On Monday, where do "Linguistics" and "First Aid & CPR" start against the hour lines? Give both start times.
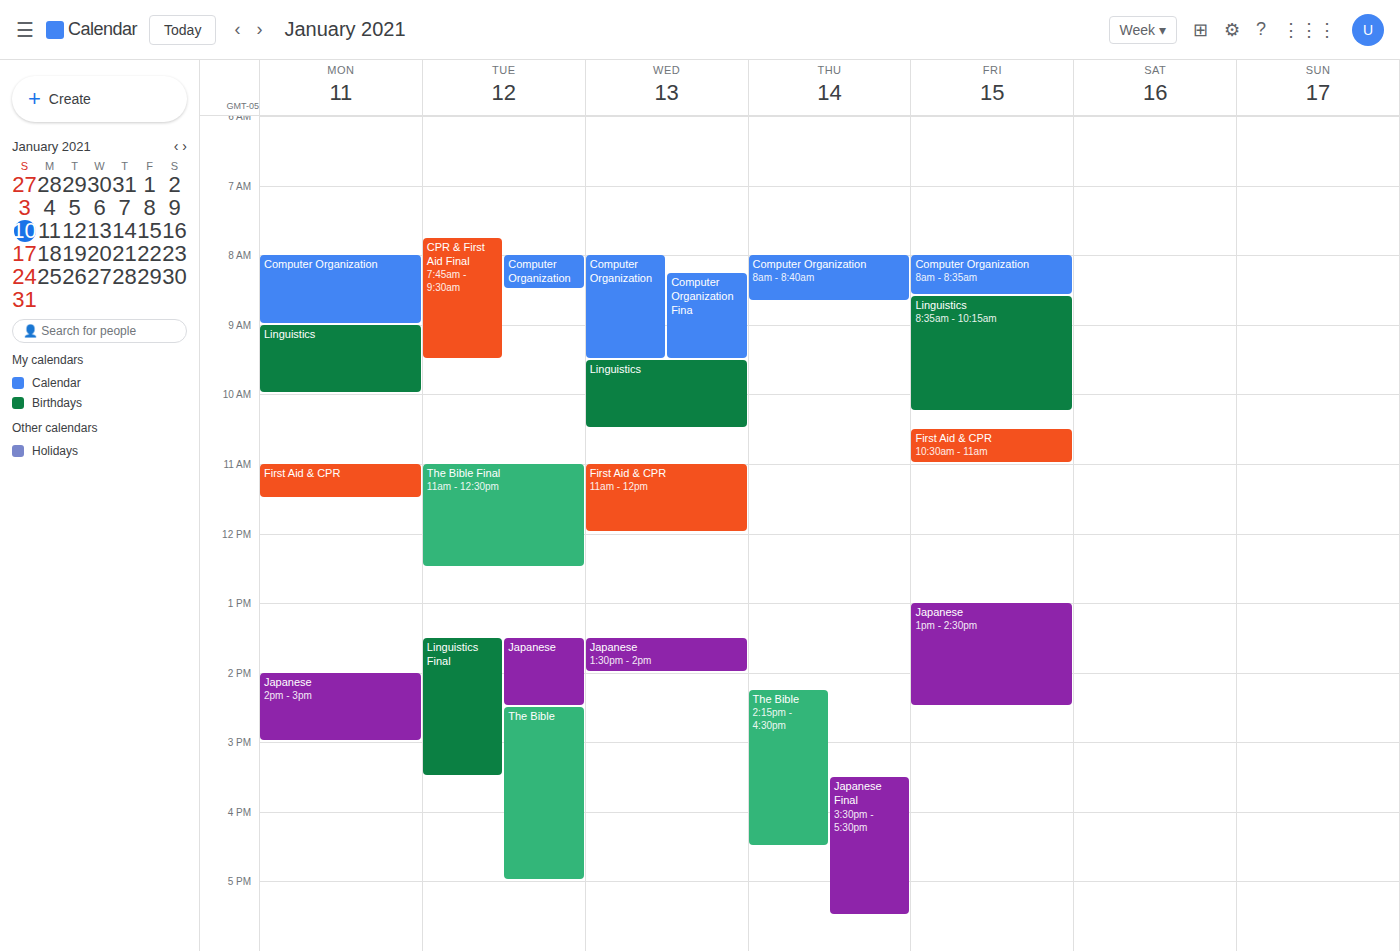
"Linguistics": 9:00 AM, exactly on the 9 AM line. "First Aid & CPR": 11:00 AM, exactly on the 11 AM line.